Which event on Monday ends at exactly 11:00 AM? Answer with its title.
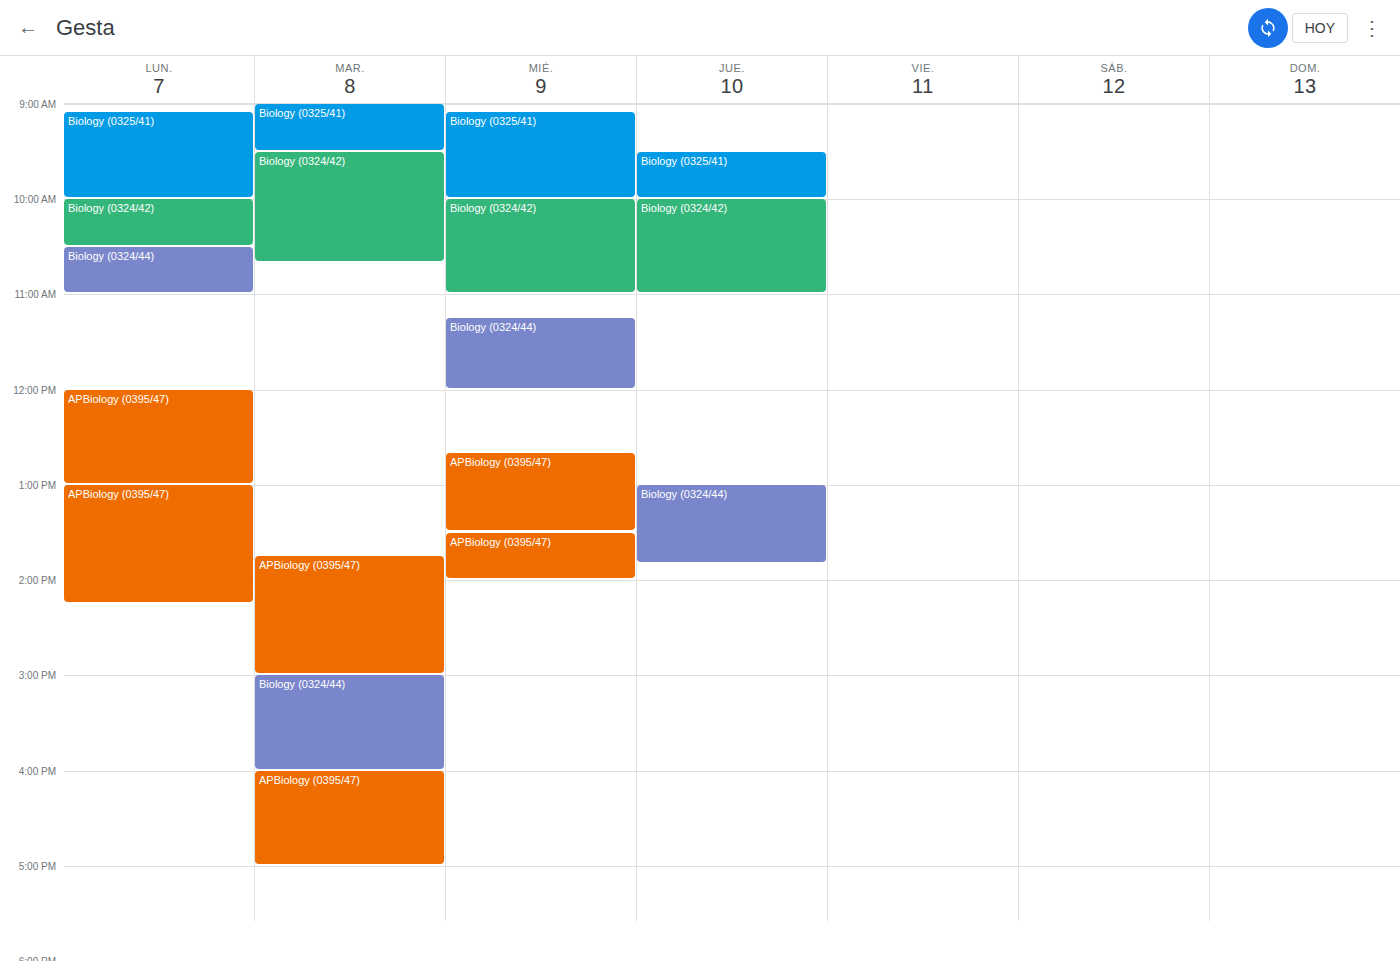
"Biology (0324/44)"